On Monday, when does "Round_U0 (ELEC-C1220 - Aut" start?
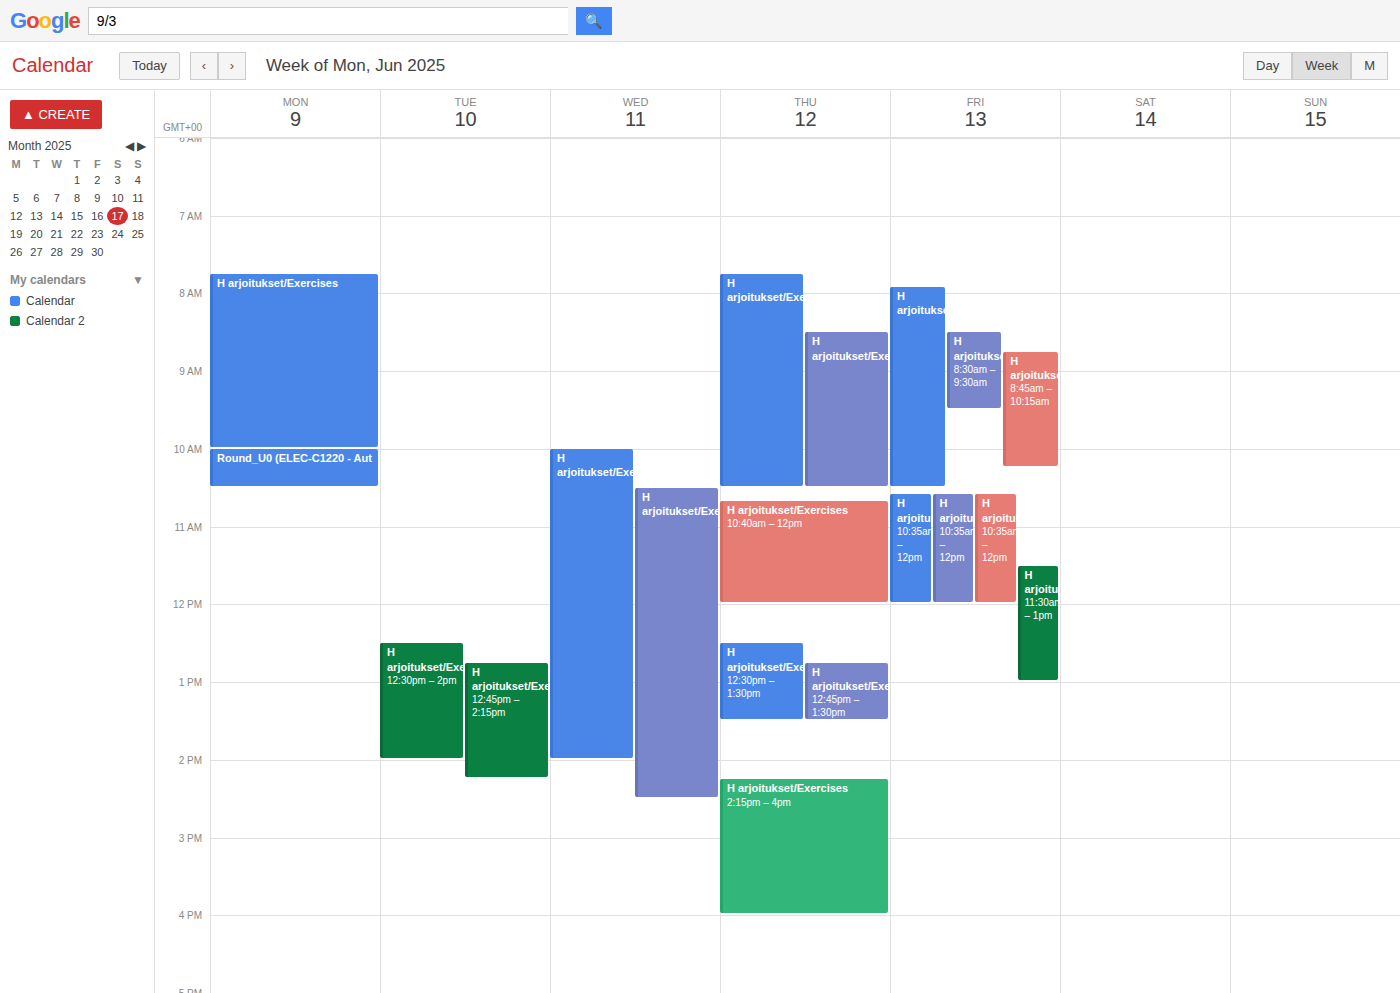
10:00